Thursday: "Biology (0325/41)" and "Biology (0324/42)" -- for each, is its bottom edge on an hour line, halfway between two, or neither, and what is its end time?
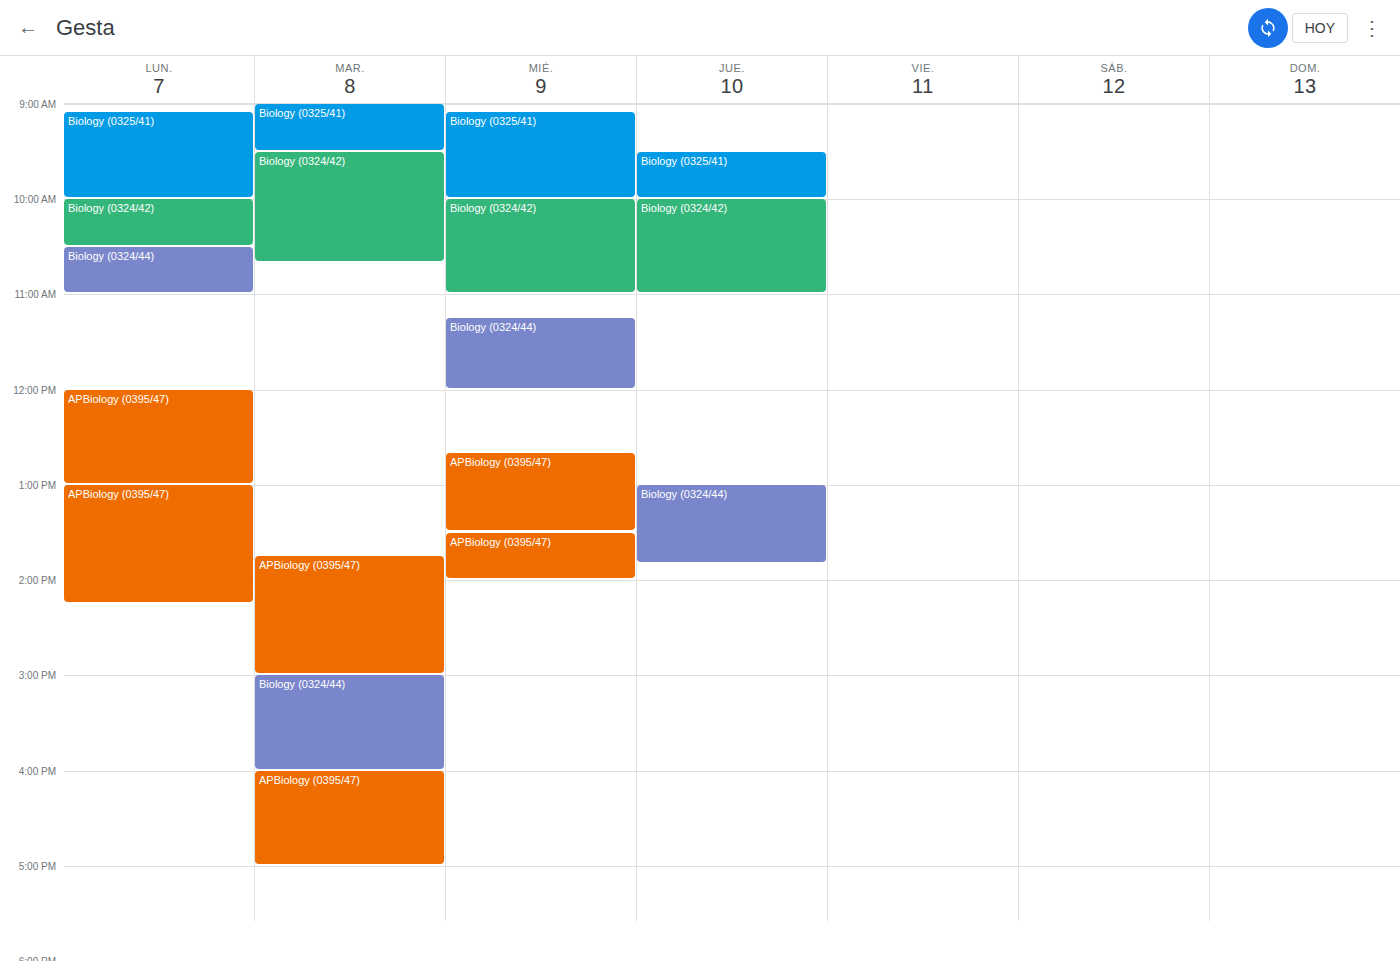
"Biology (0325/41)": 10:00 AM, exactly on the 10 AM line. "Biology (0324/42)": 11:00 AM, exactly on the 11 AM line.